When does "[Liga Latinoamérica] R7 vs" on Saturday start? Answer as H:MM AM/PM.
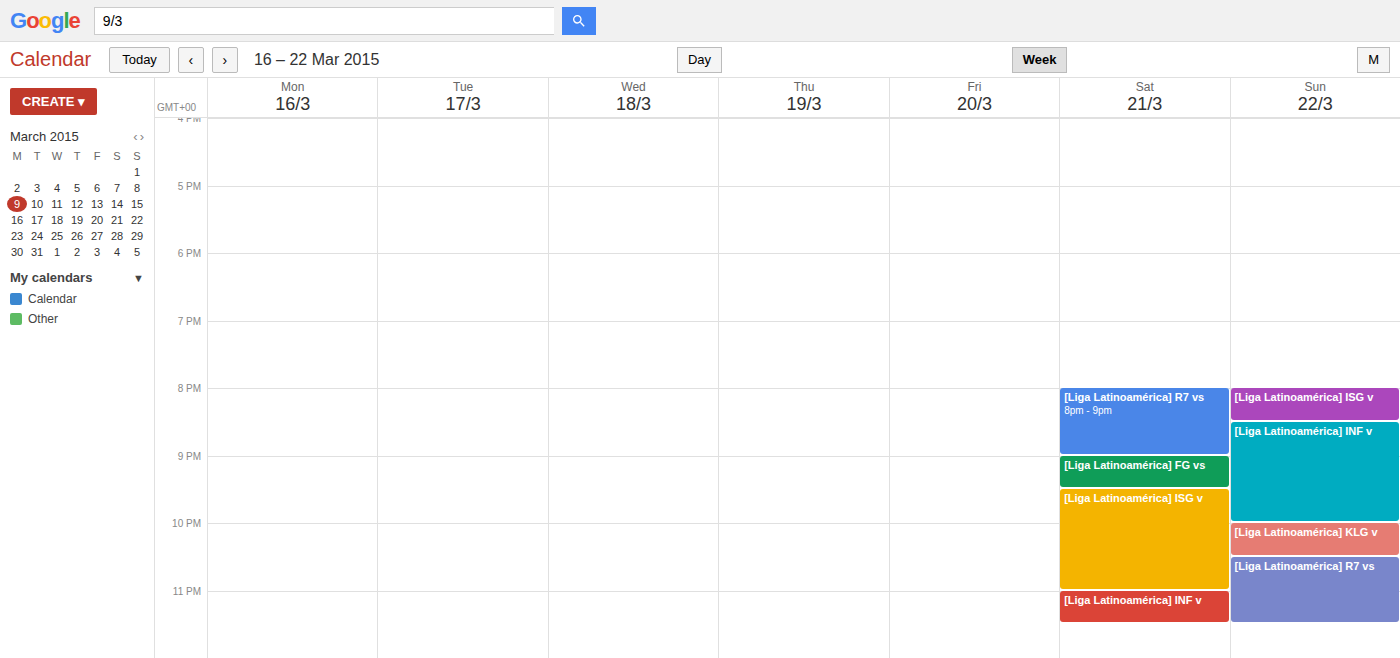
8:00 PM